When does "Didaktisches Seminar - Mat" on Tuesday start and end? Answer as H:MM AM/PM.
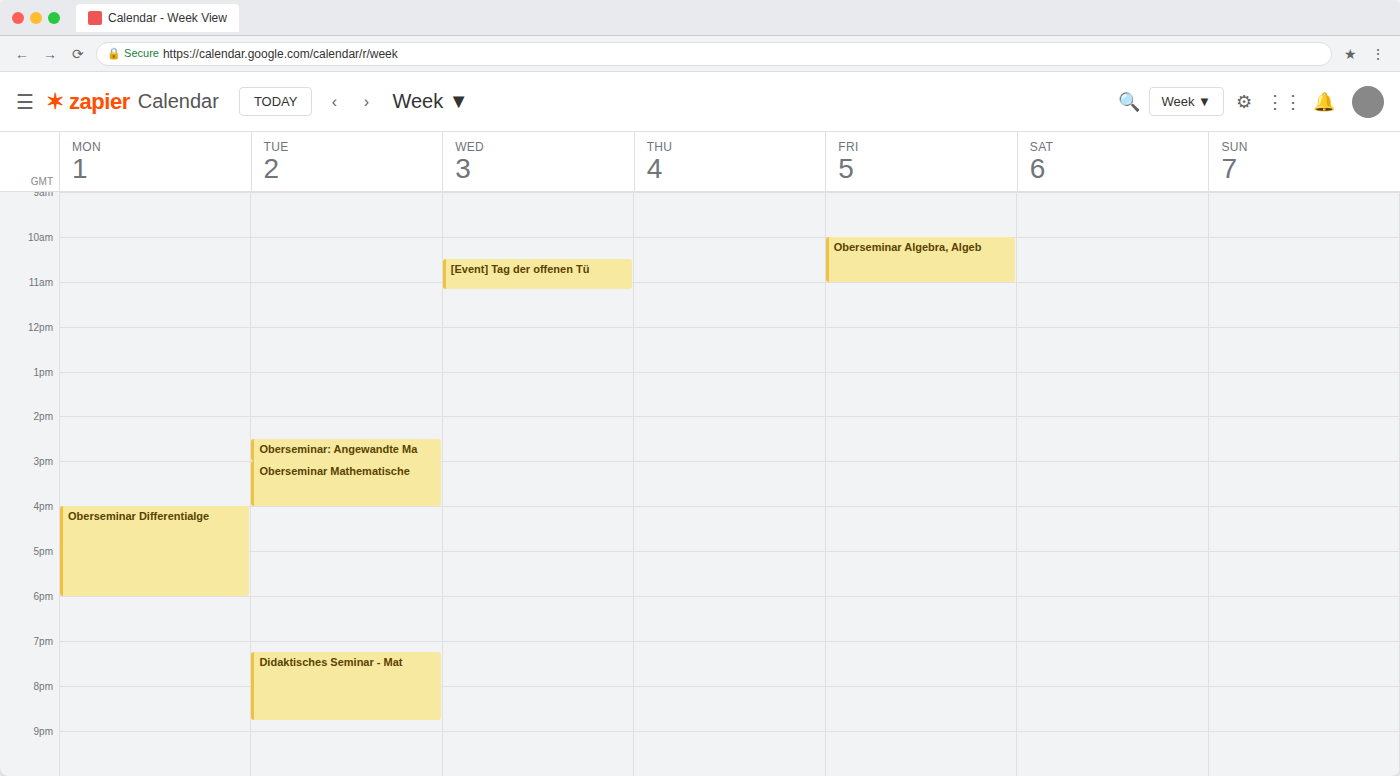
7:15 PM to 8:45 PM